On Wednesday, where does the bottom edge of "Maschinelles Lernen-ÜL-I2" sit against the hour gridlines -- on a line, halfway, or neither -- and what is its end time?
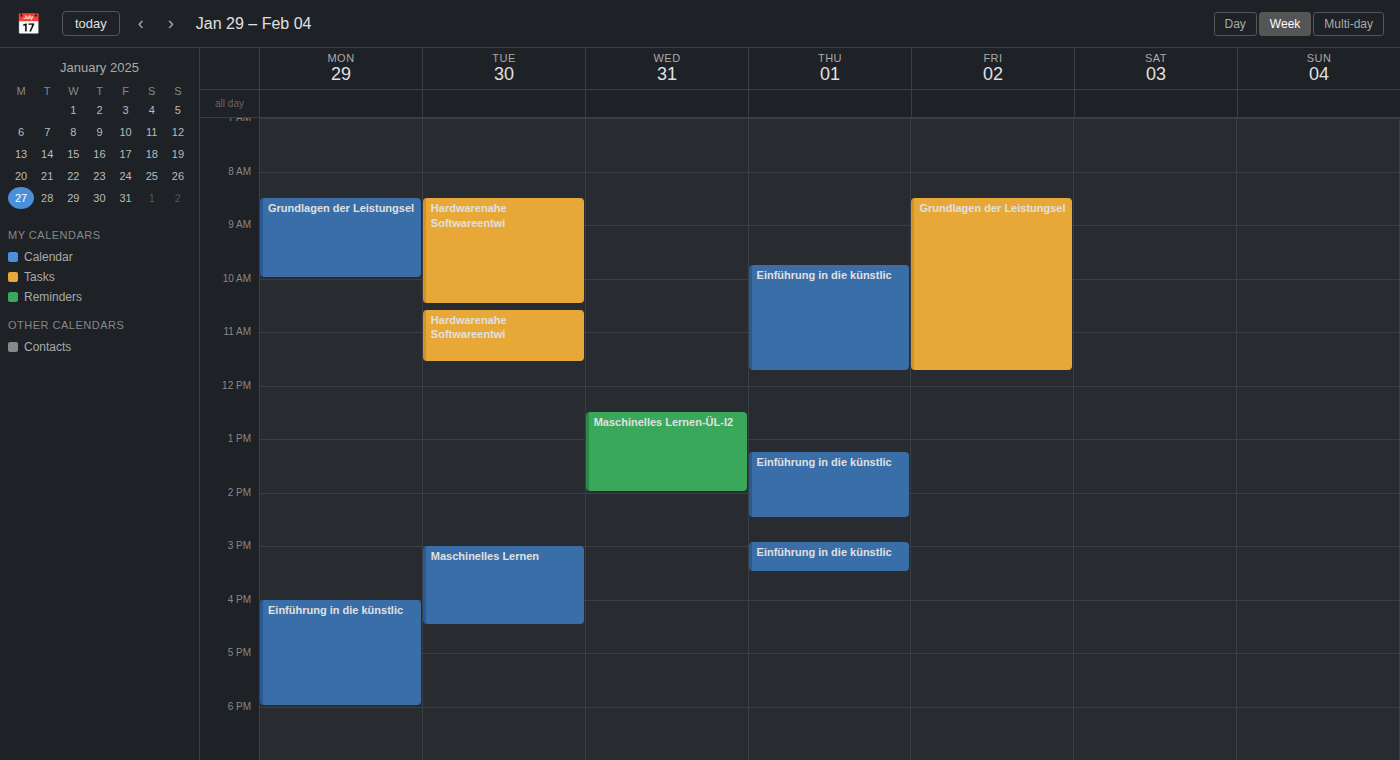
2:00 PM -- exactly on the 2 PM line.